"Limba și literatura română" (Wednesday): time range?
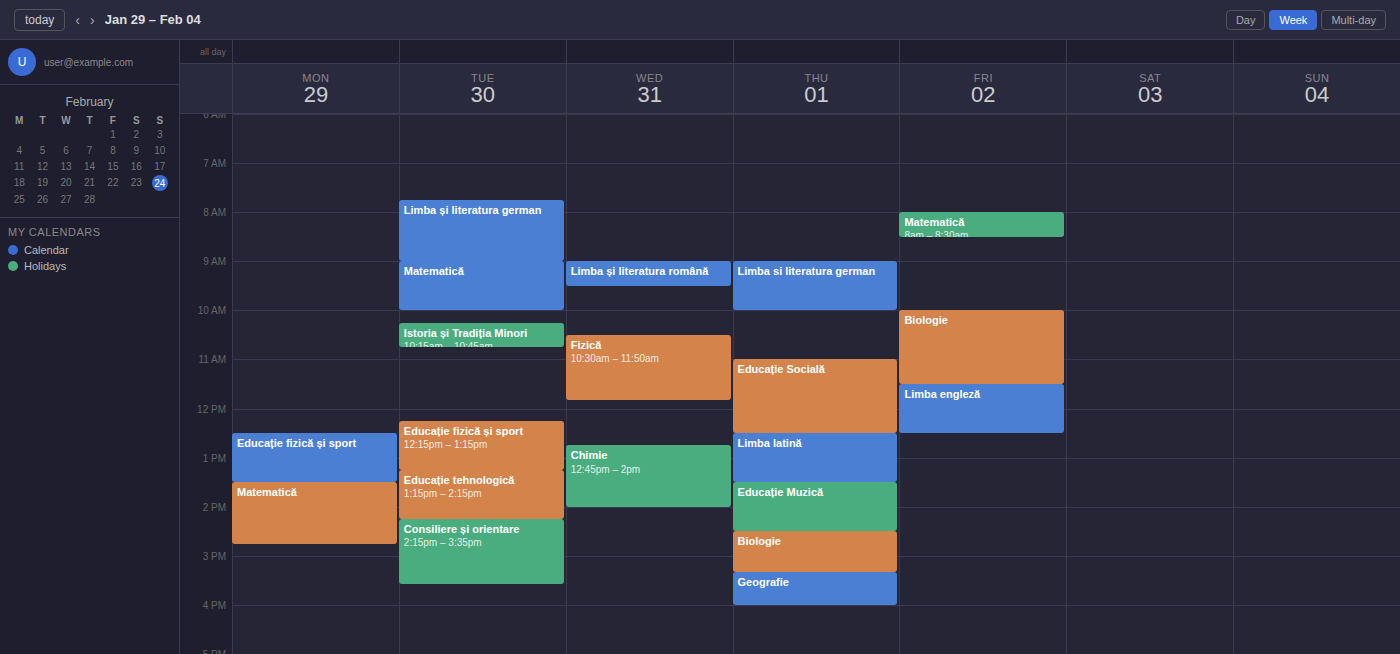
9:00 AM to 9:30 AM